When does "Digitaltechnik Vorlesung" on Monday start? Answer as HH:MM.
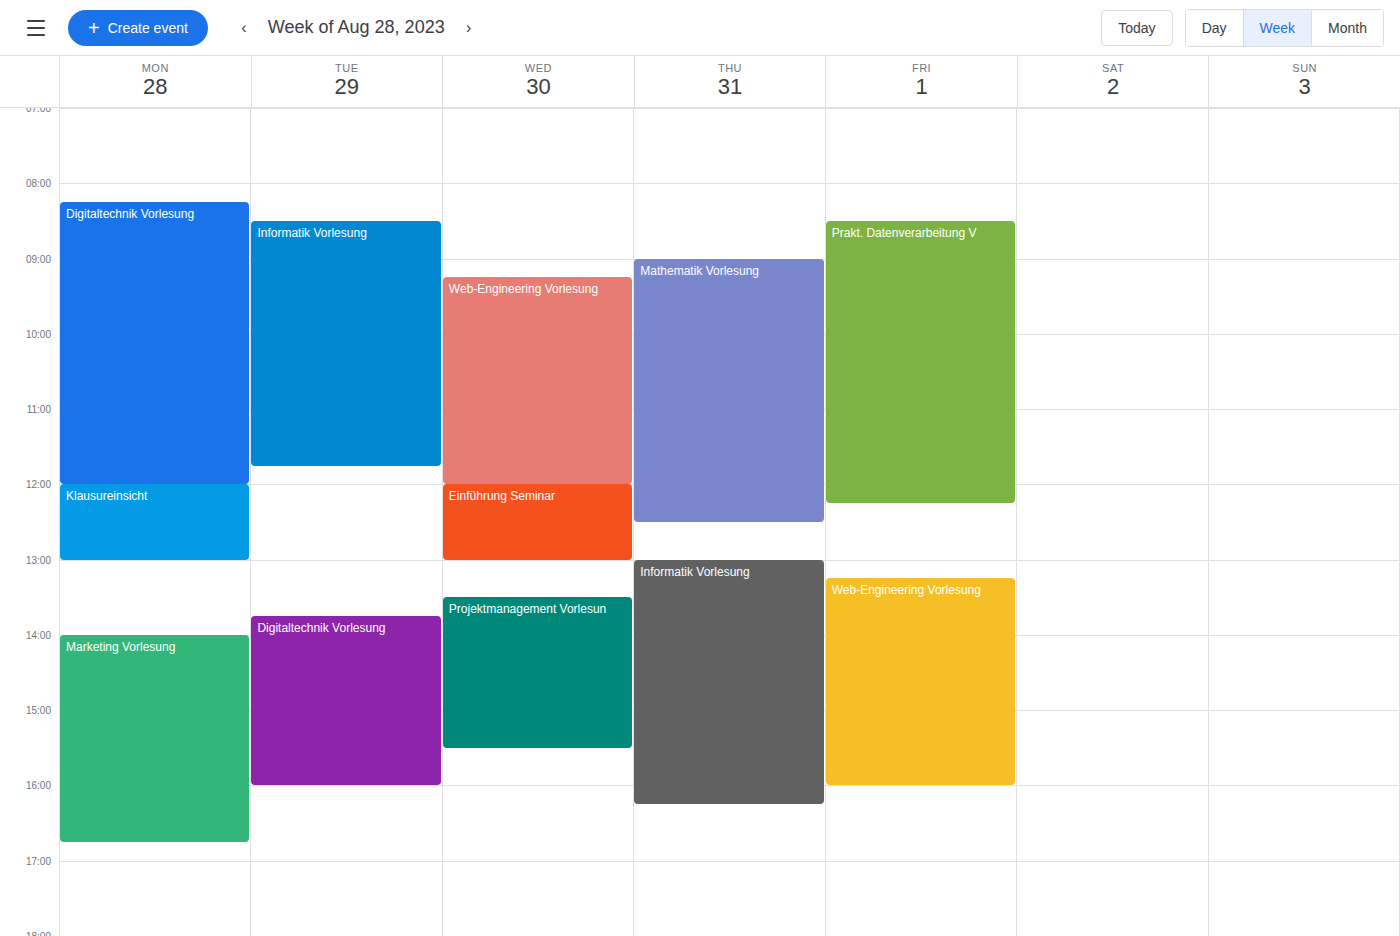
08:15